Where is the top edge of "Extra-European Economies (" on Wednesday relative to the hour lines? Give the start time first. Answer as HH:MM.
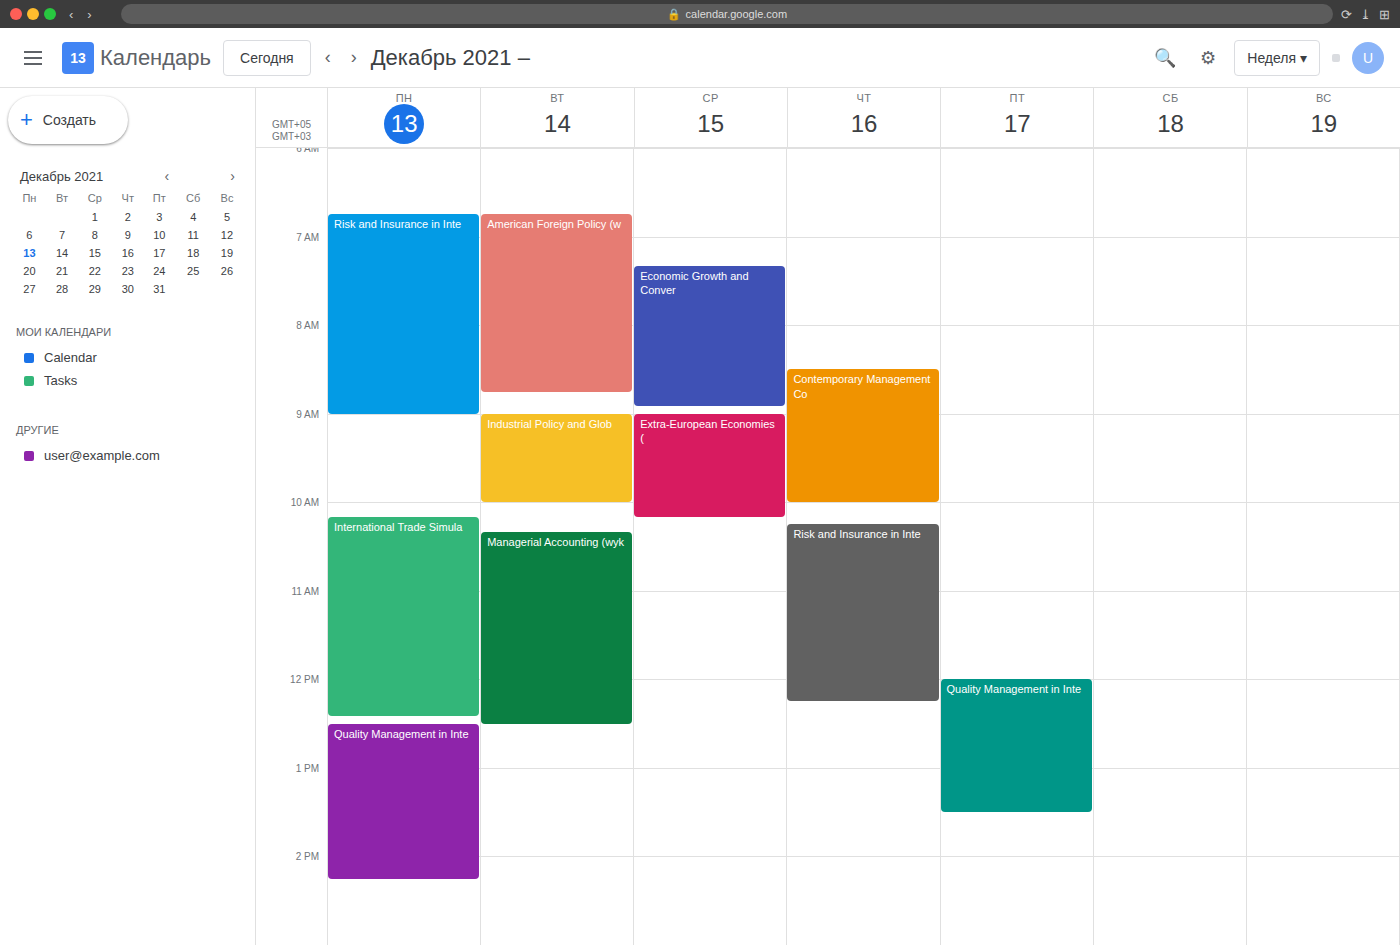
09:00 -- exactly on the 09:00 line.